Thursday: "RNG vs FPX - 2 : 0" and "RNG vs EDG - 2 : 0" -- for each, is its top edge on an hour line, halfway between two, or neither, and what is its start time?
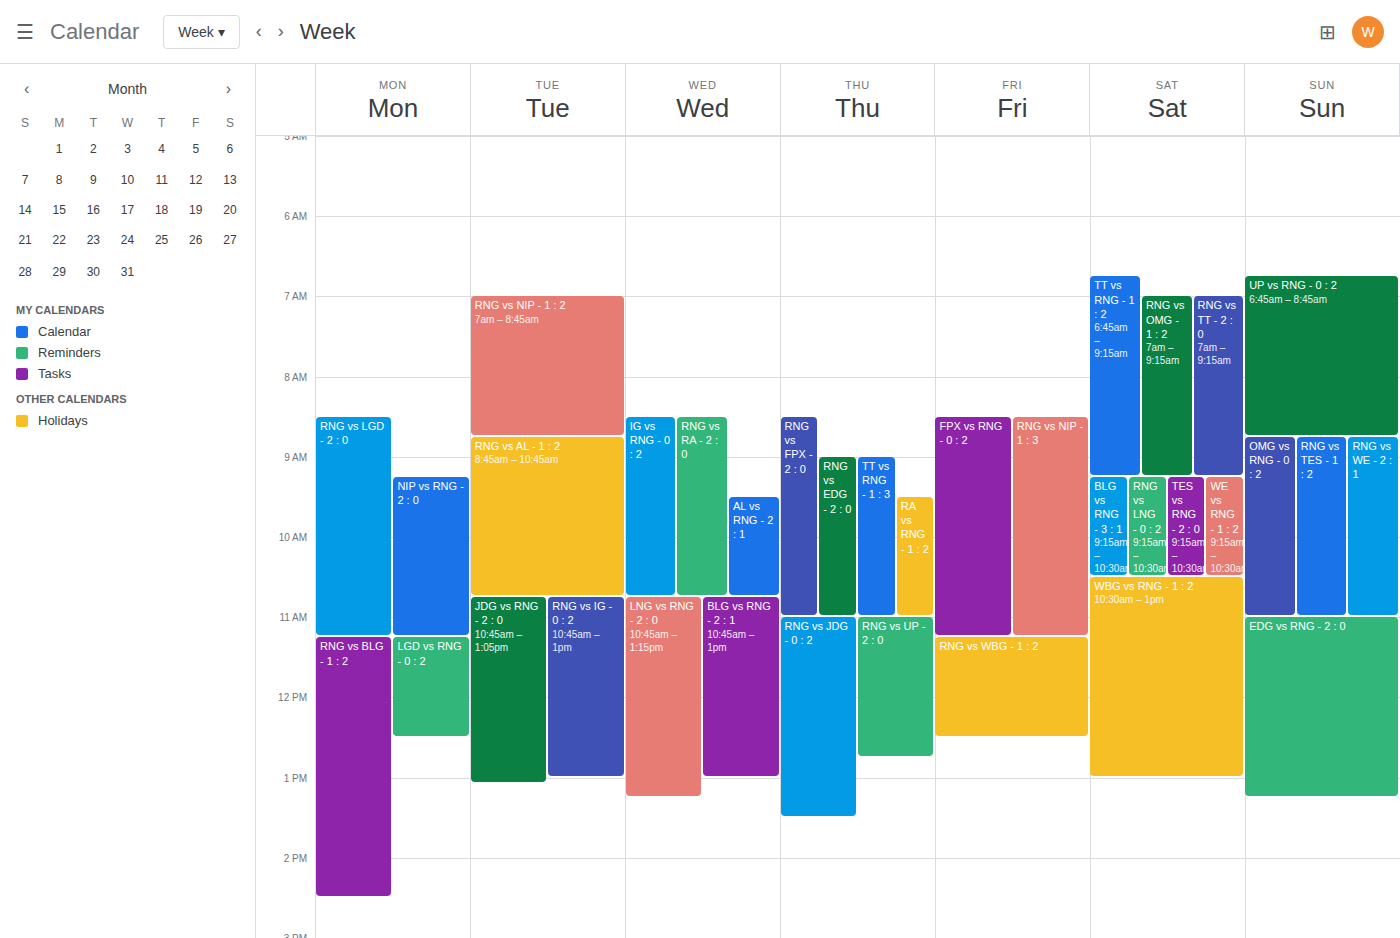
"RNG vs FPX - 2 : 0": 8:30 AM, halfway between the 8 AM and 9 AM lines. "RNG vs EDG - 2 : 0": 9:00 AM, exactly on the 9 AM line.